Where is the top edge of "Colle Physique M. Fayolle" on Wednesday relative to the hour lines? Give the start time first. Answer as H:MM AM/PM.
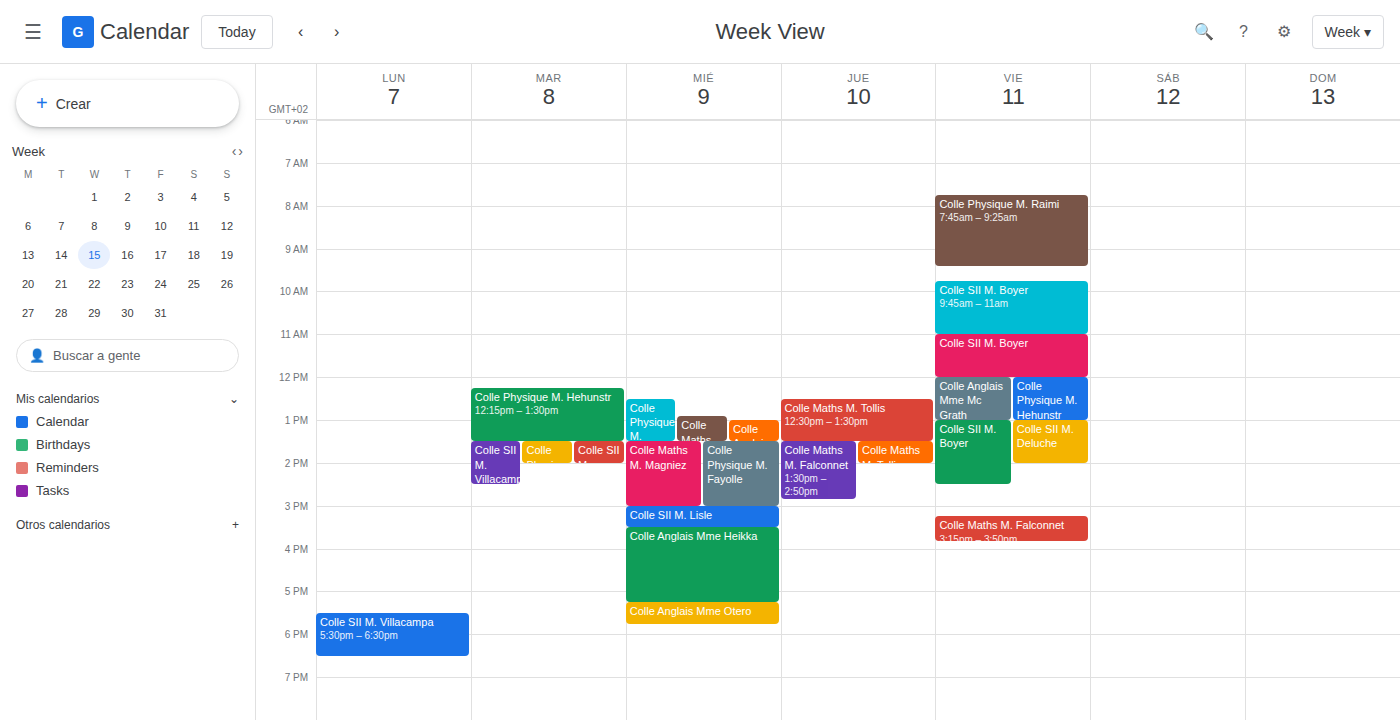
1:30 PM -- halfway between the 1 PM and 2 PM lines.